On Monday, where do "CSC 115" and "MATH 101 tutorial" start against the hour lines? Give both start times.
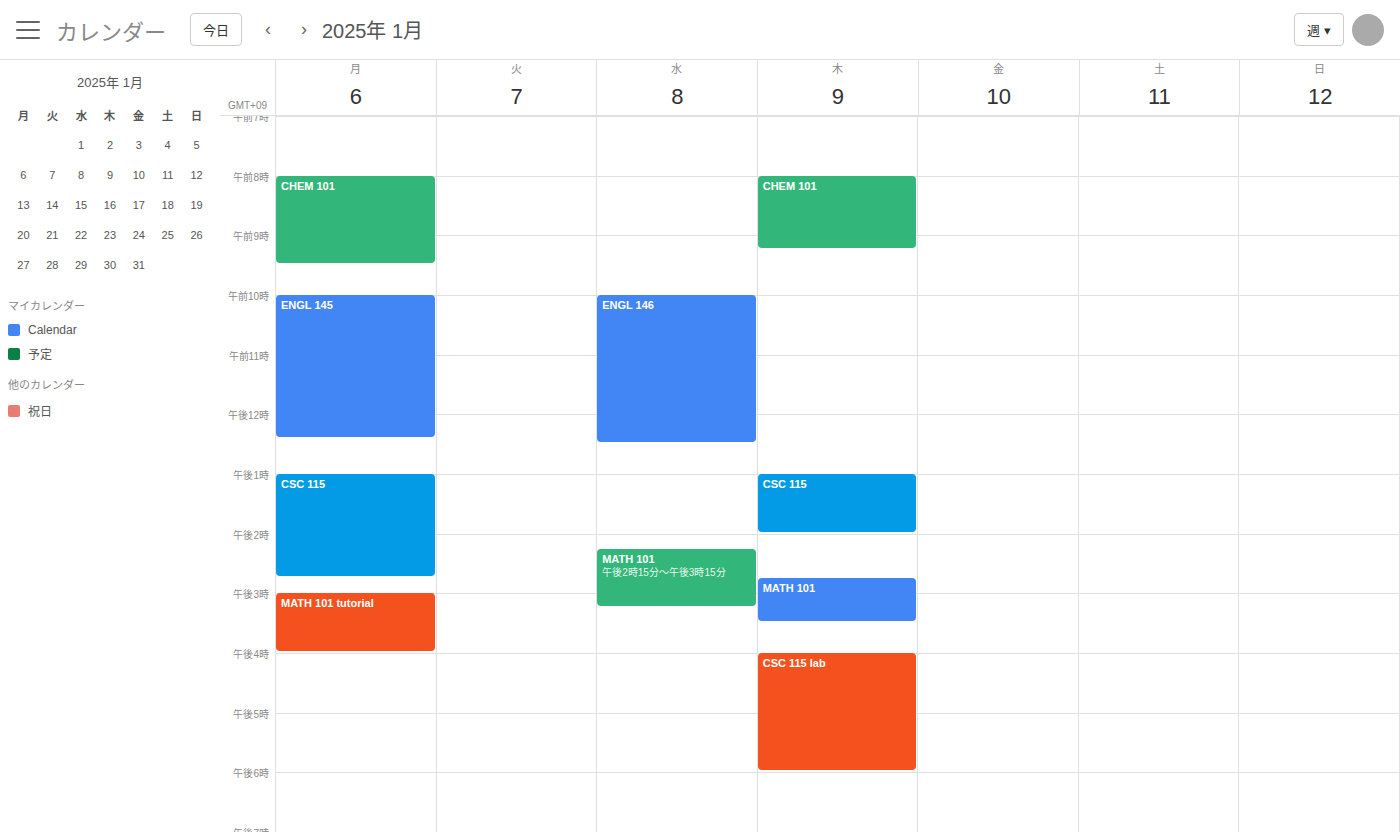
"CSC 115": 1:00 PM, exactly on the 1 PM line. "MATH 101 tutorial": 3:00 PM, exactly on the 3 PM line.